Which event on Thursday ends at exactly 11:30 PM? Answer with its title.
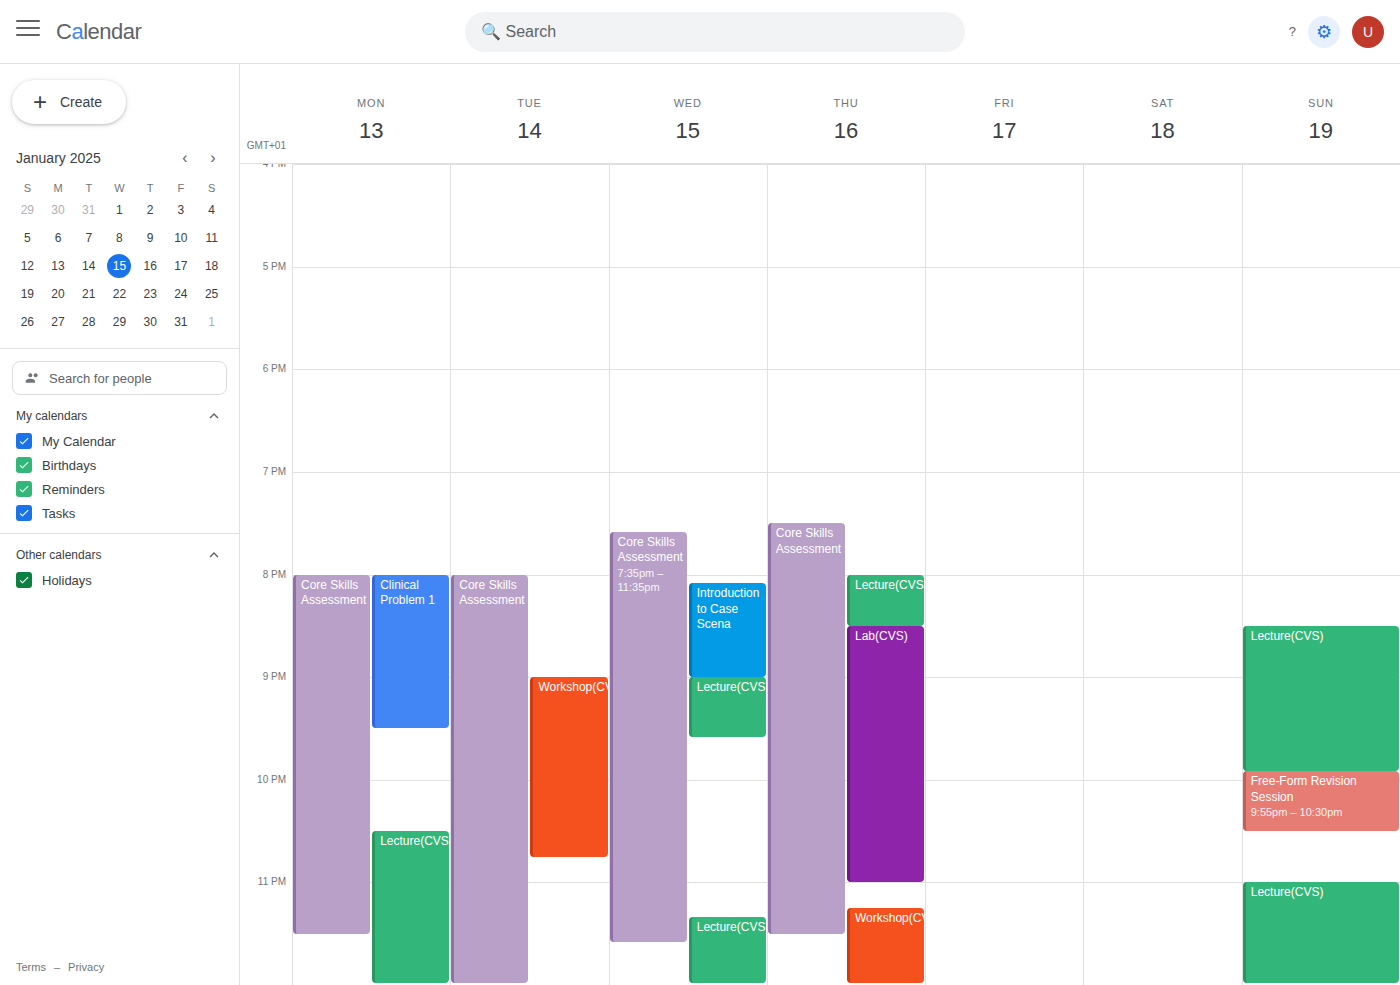
"Core Skills Assessment"